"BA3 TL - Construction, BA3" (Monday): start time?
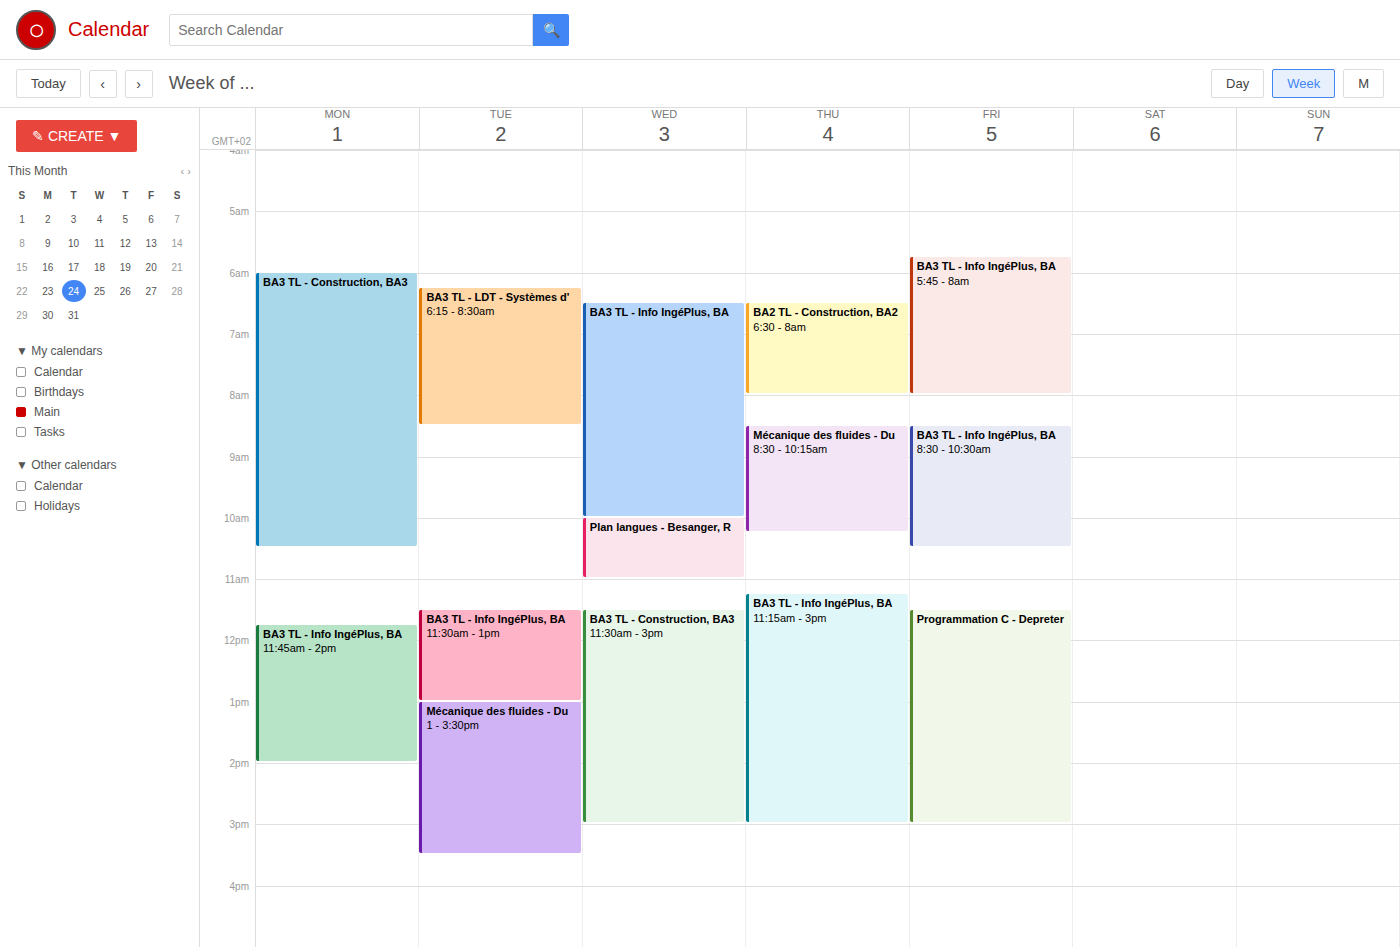
6:00 AM